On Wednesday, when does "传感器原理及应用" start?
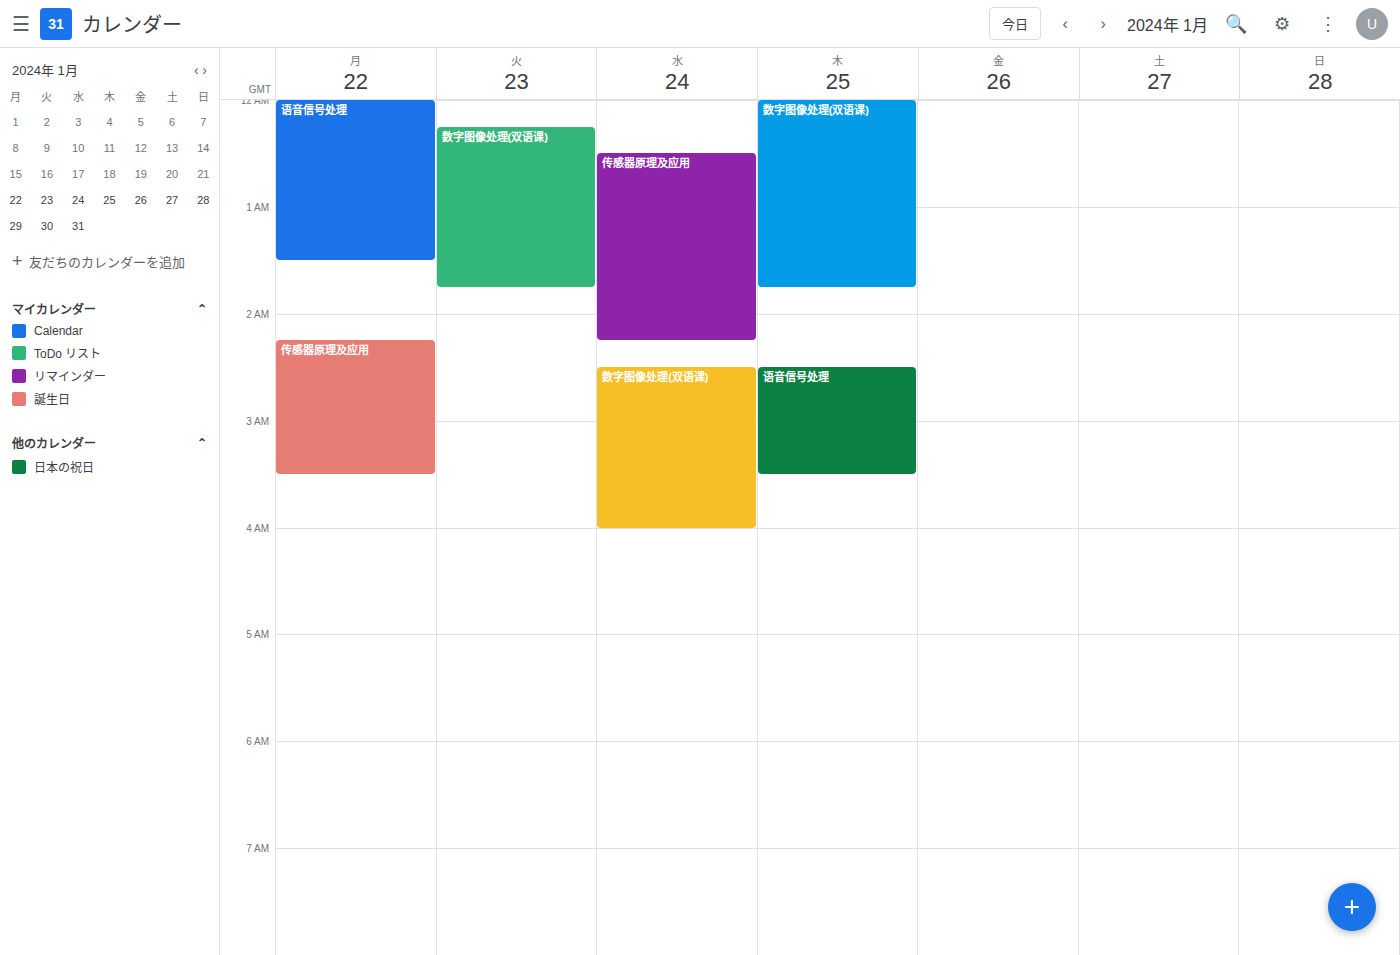
12:30 AM